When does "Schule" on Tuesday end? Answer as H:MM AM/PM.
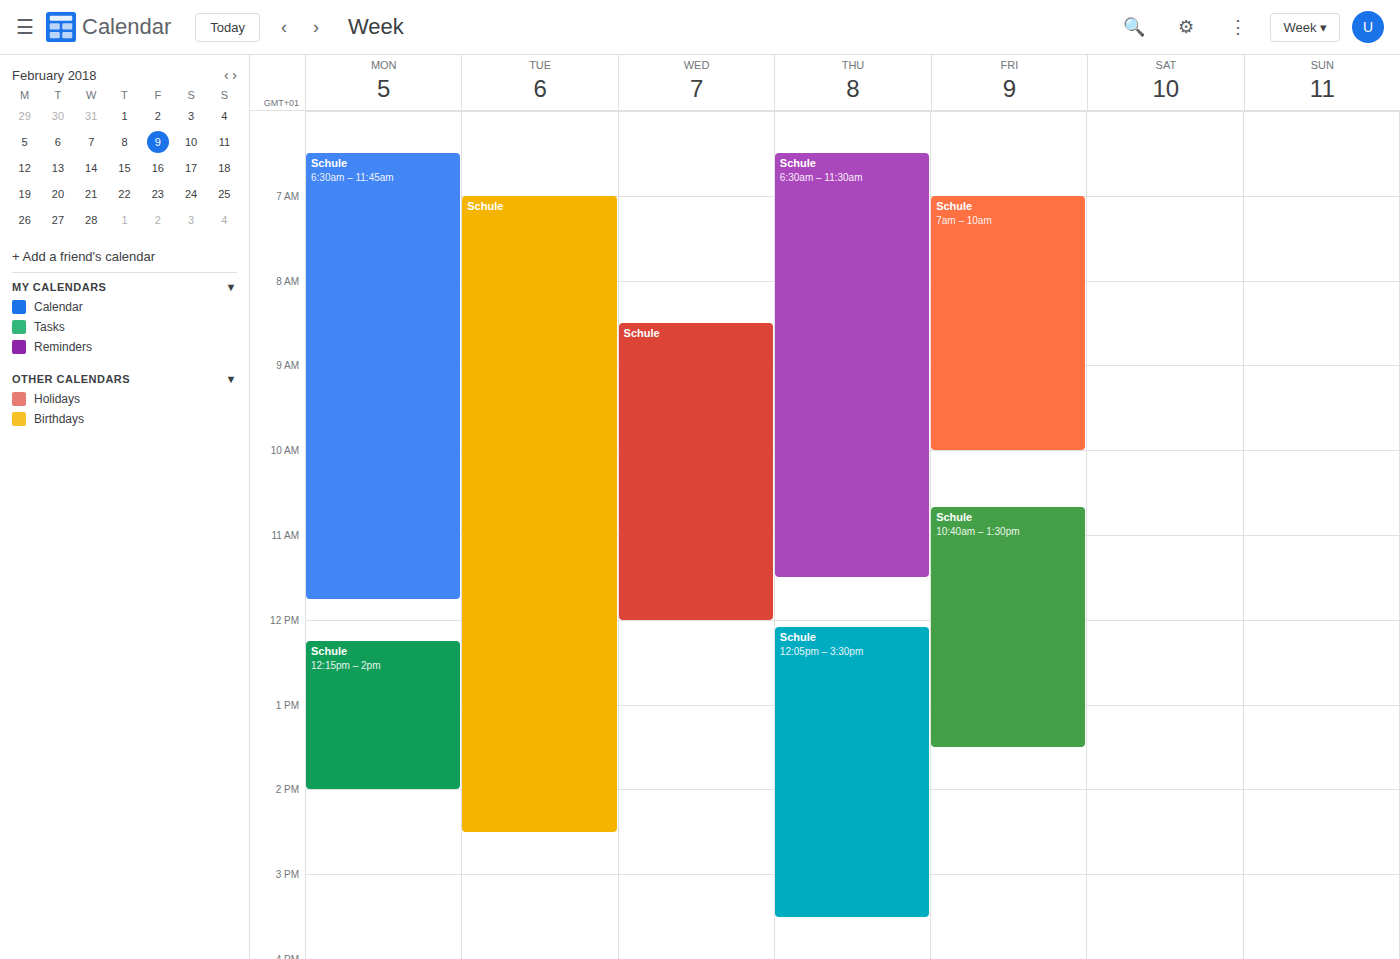
2:30 PM